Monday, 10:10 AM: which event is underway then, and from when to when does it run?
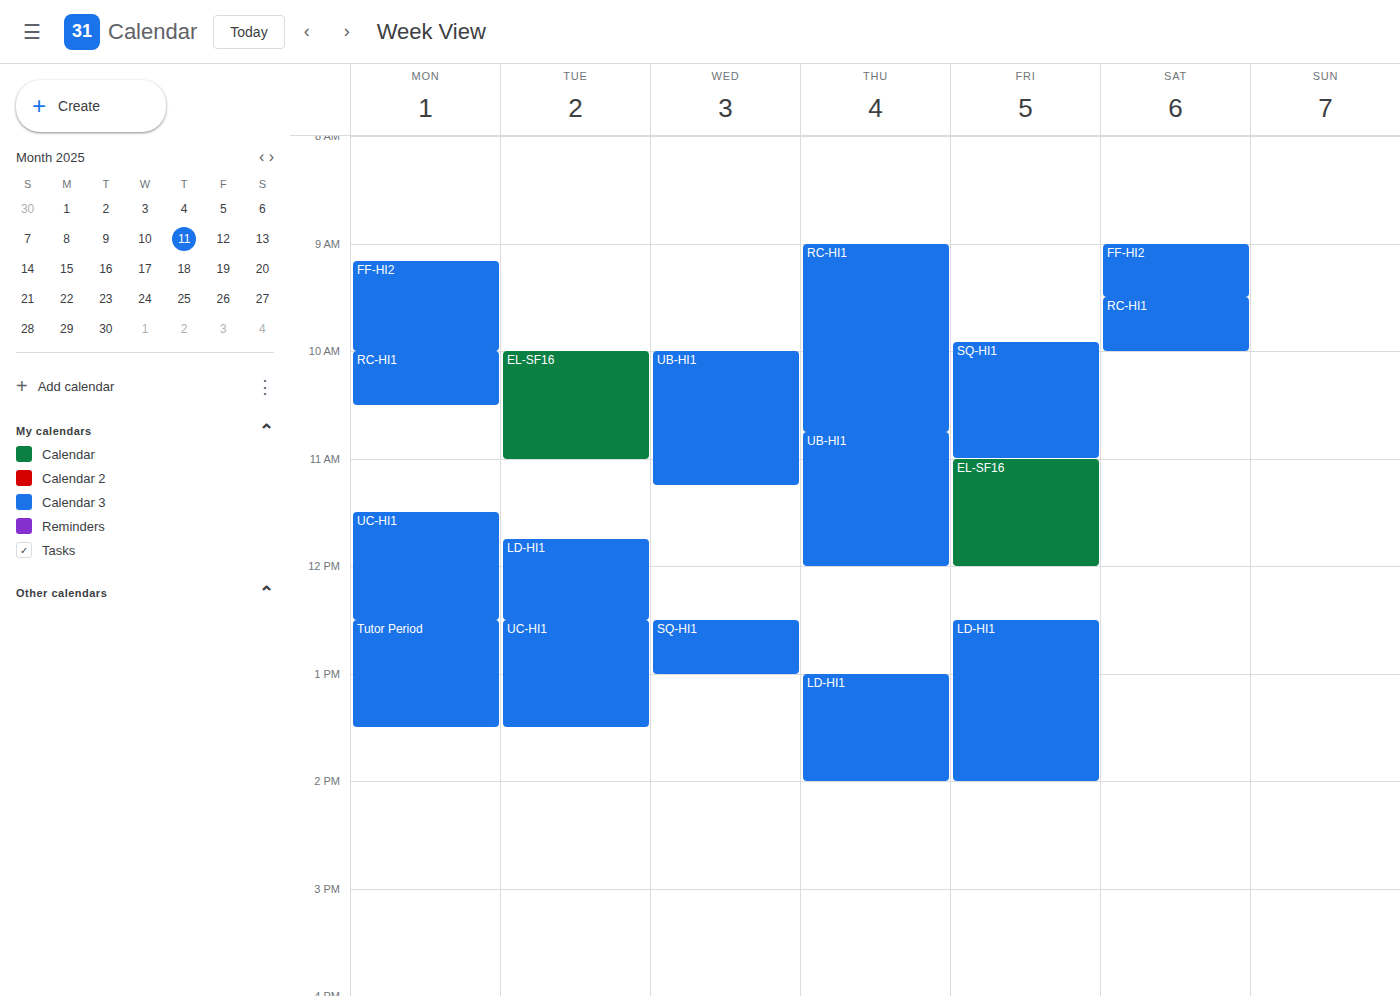
"RC-HI1", 10:00 AM to 10:30 AM